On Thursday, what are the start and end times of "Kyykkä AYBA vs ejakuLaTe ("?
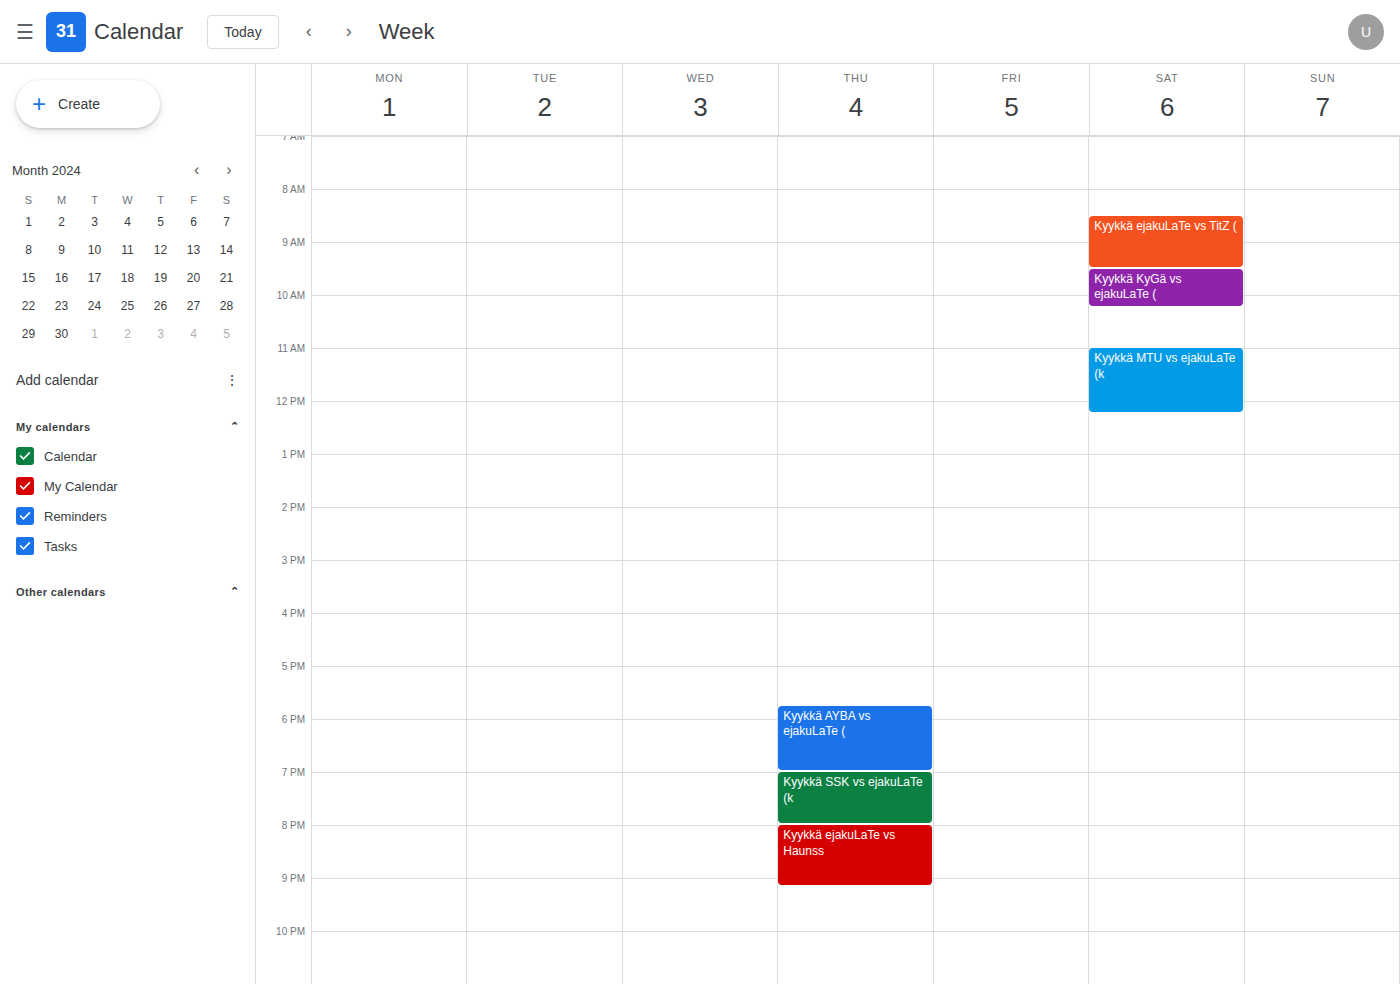
5:45 PM to 7:00 PM